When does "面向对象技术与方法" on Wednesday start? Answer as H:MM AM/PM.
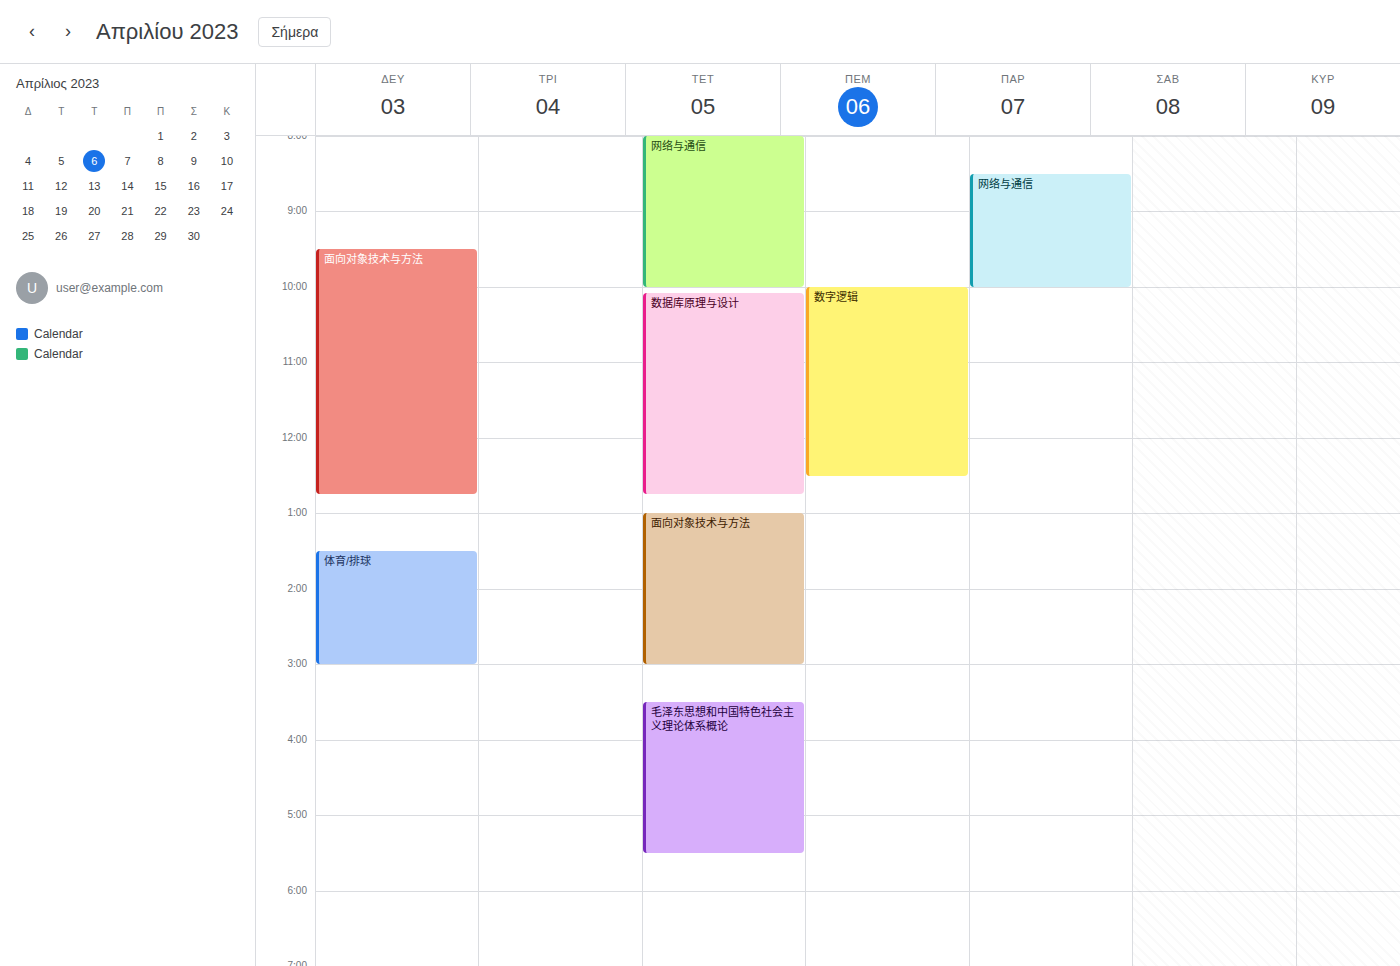
1:00 PM